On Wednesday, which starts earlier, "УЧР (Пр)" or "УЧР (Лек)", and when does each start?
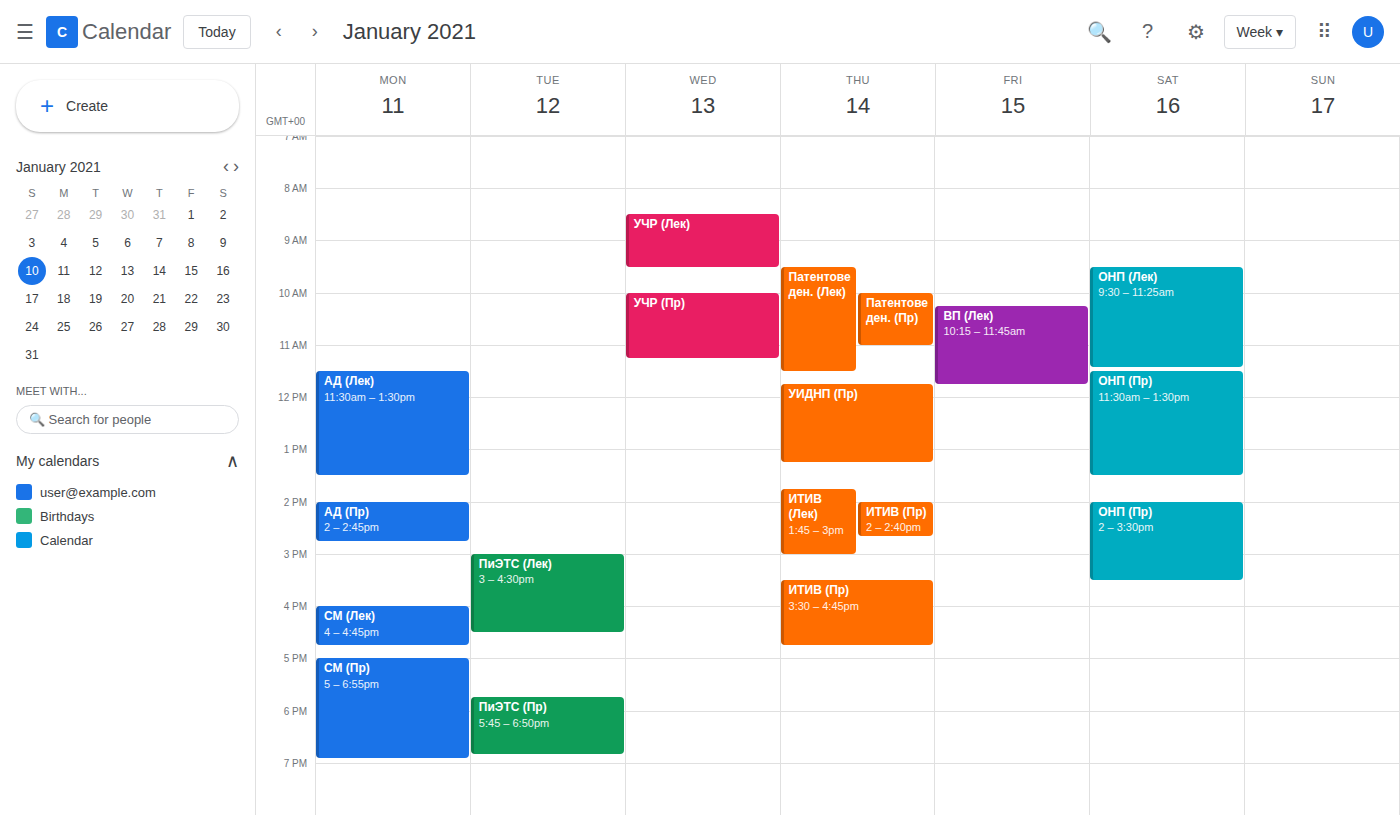
"УЧР (Лек)" 8:30 AM; "УЧР (Пр)" 10:00 AM.